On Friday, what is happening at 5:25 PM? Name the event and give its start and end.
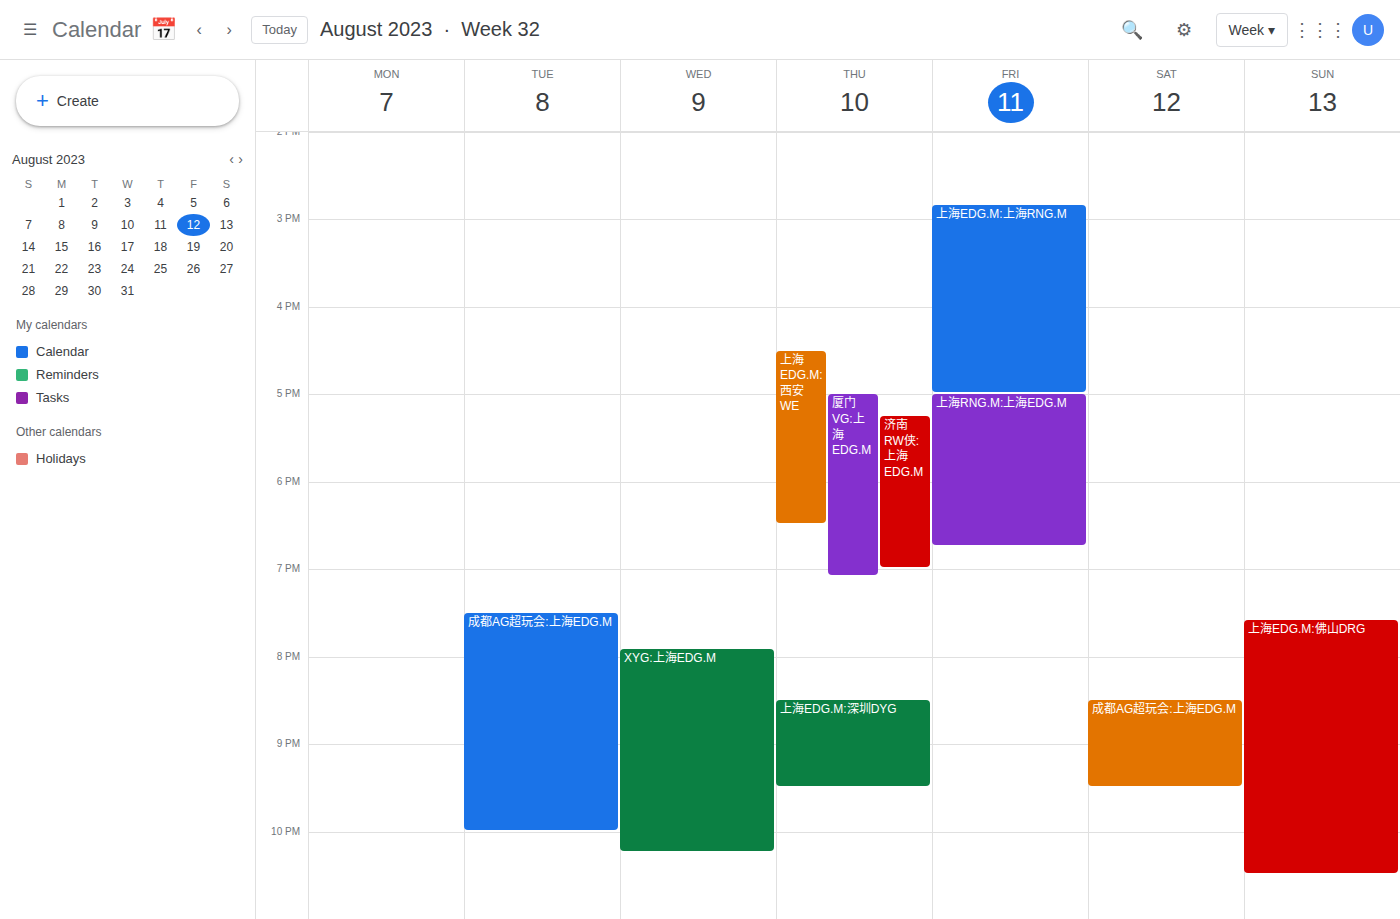
"上海RNG.M:上海EDG.M", 5:00 PM to 6:45 PM